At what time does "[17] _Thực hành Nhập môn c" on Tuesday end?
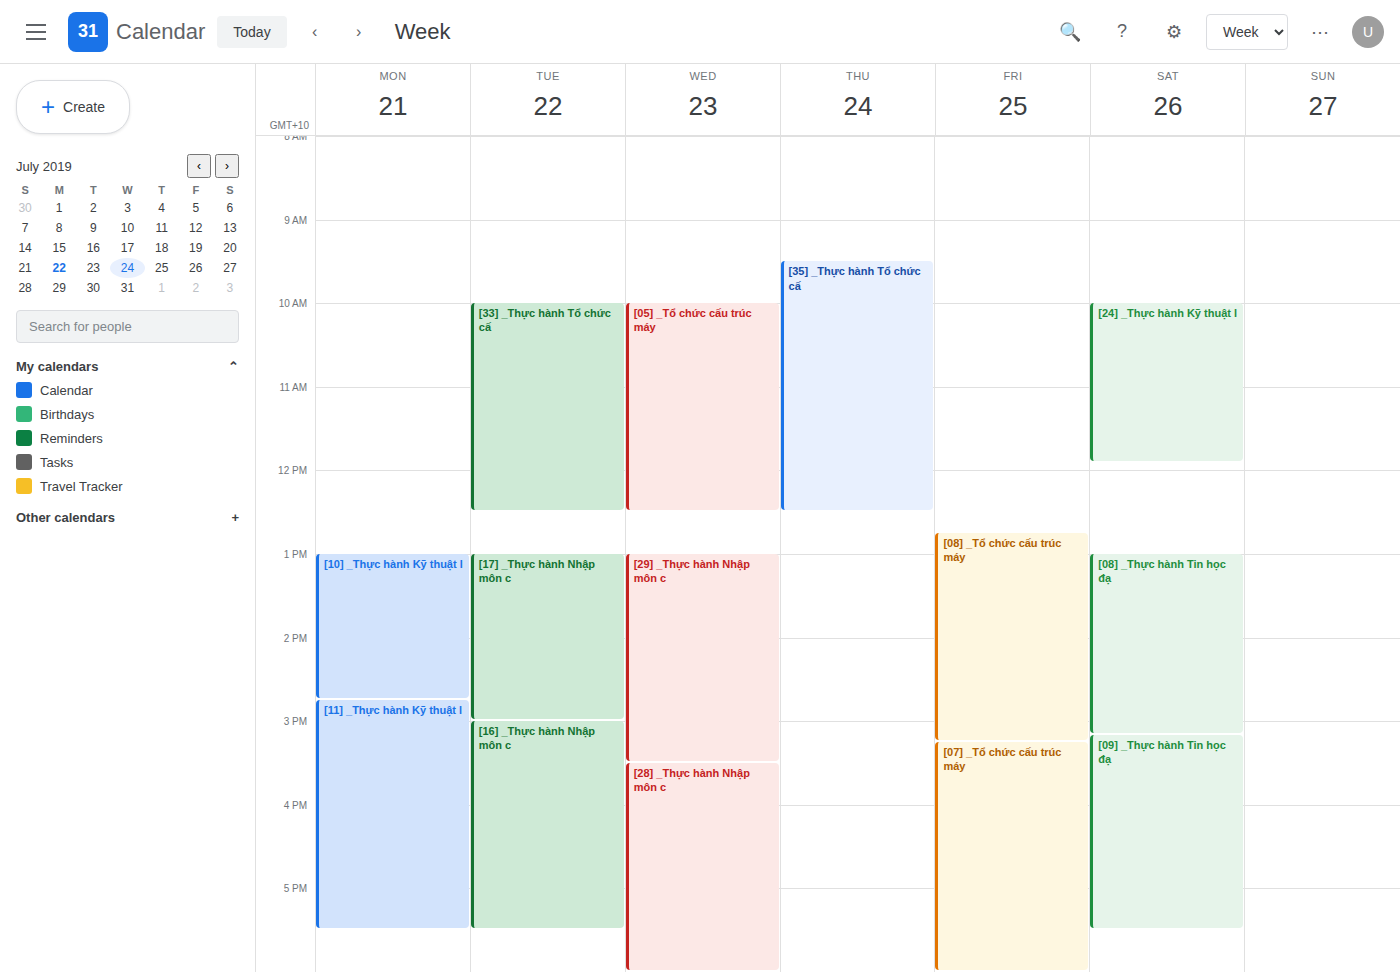
15:00